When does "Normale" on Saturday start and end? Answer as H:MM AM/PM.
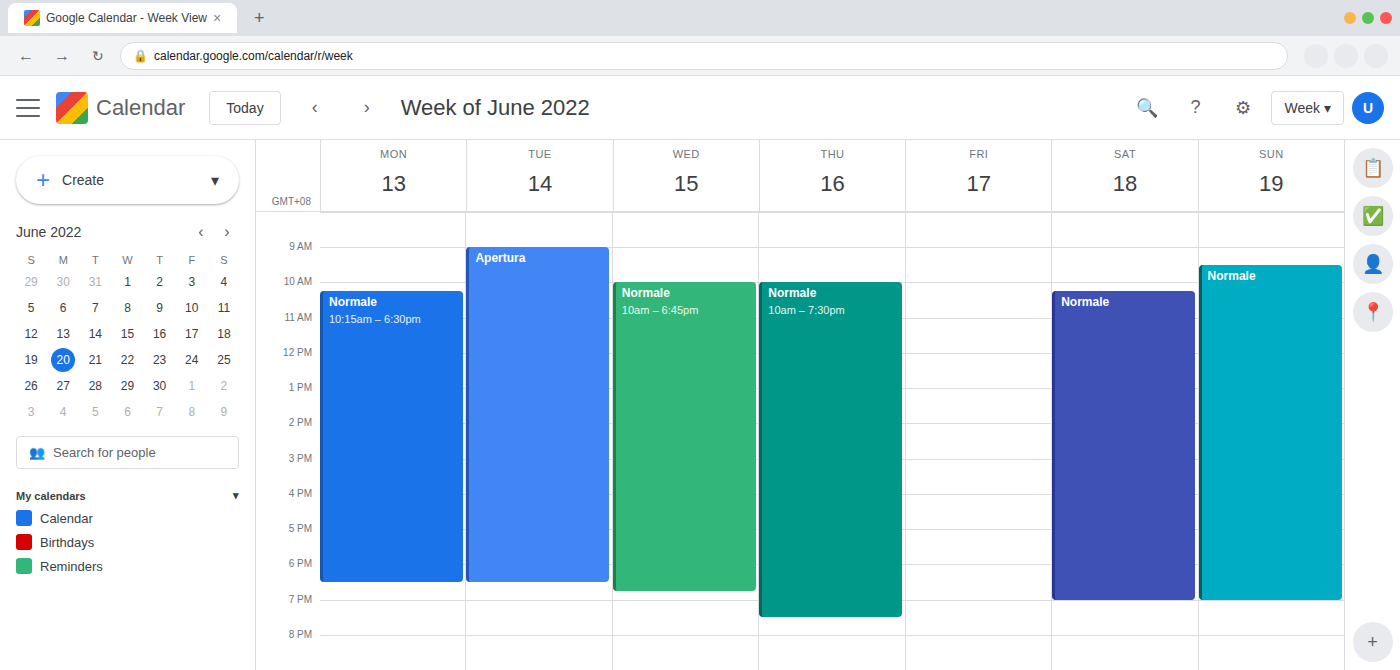
10:15 AM to 7:00 PM